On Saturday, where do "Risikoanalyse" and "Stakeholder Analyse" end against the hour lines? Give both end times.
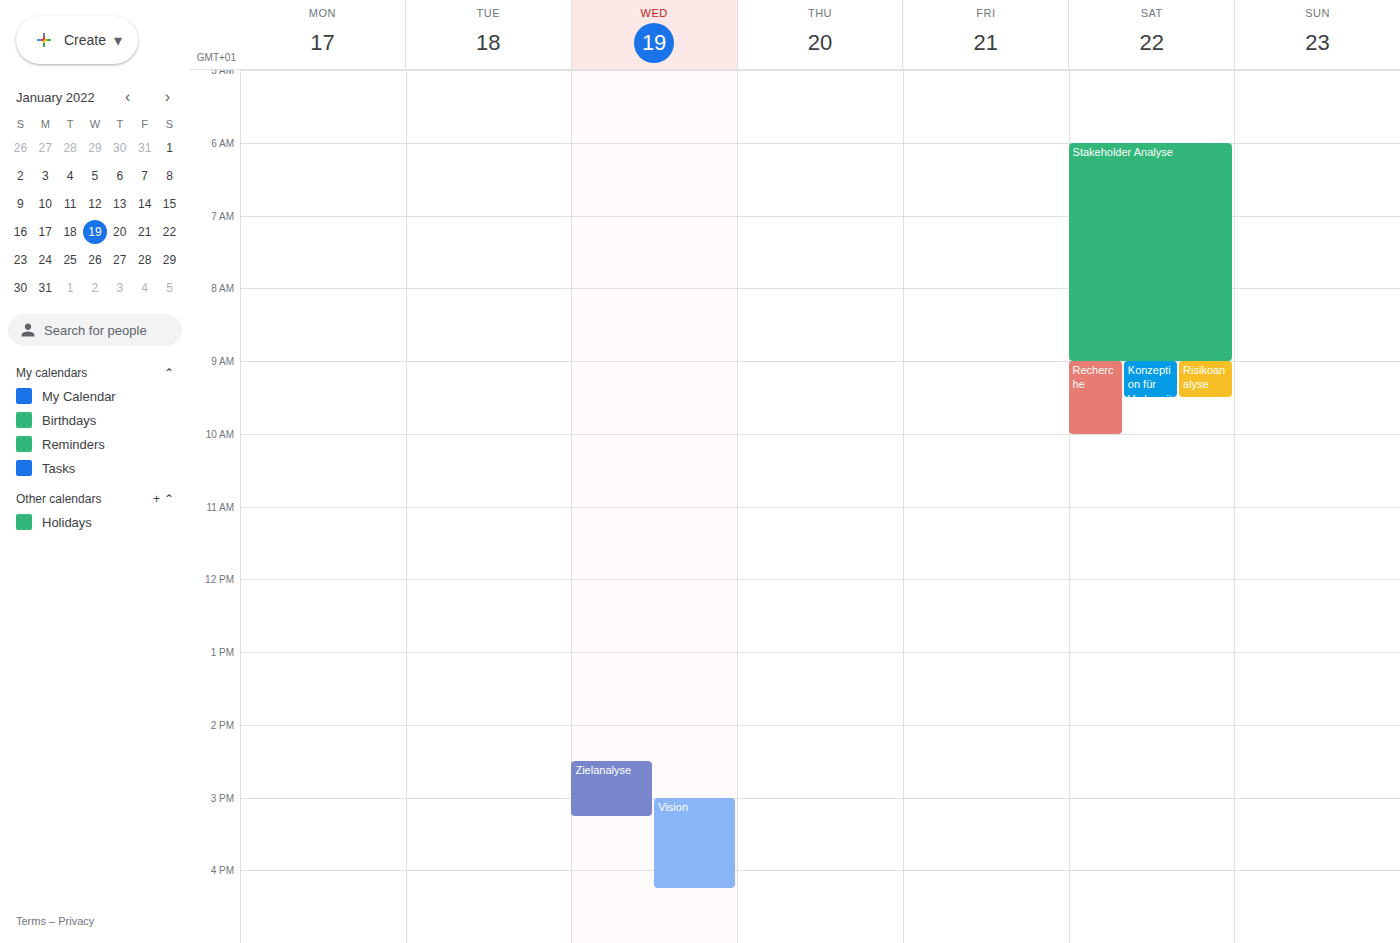
"Risikoanalyse": 9:30 AM, halfway between the 9 AM and 10 AM lines. "Stakeholder Analyse": 9:00 AM, exactly on the 9 AM line.